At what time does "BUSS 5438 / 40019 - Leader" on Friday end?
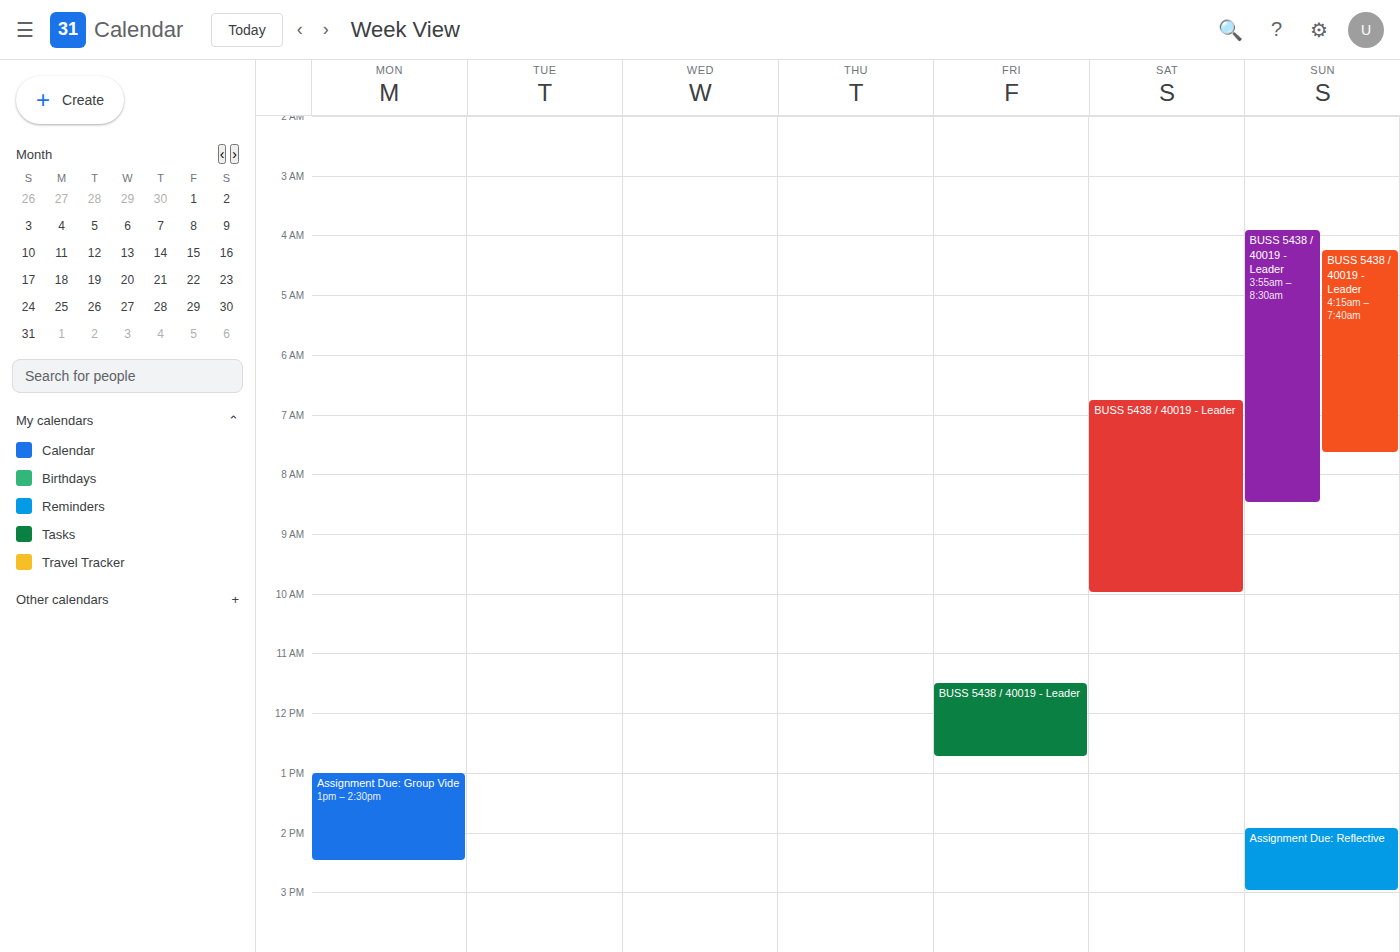
12:45 PM